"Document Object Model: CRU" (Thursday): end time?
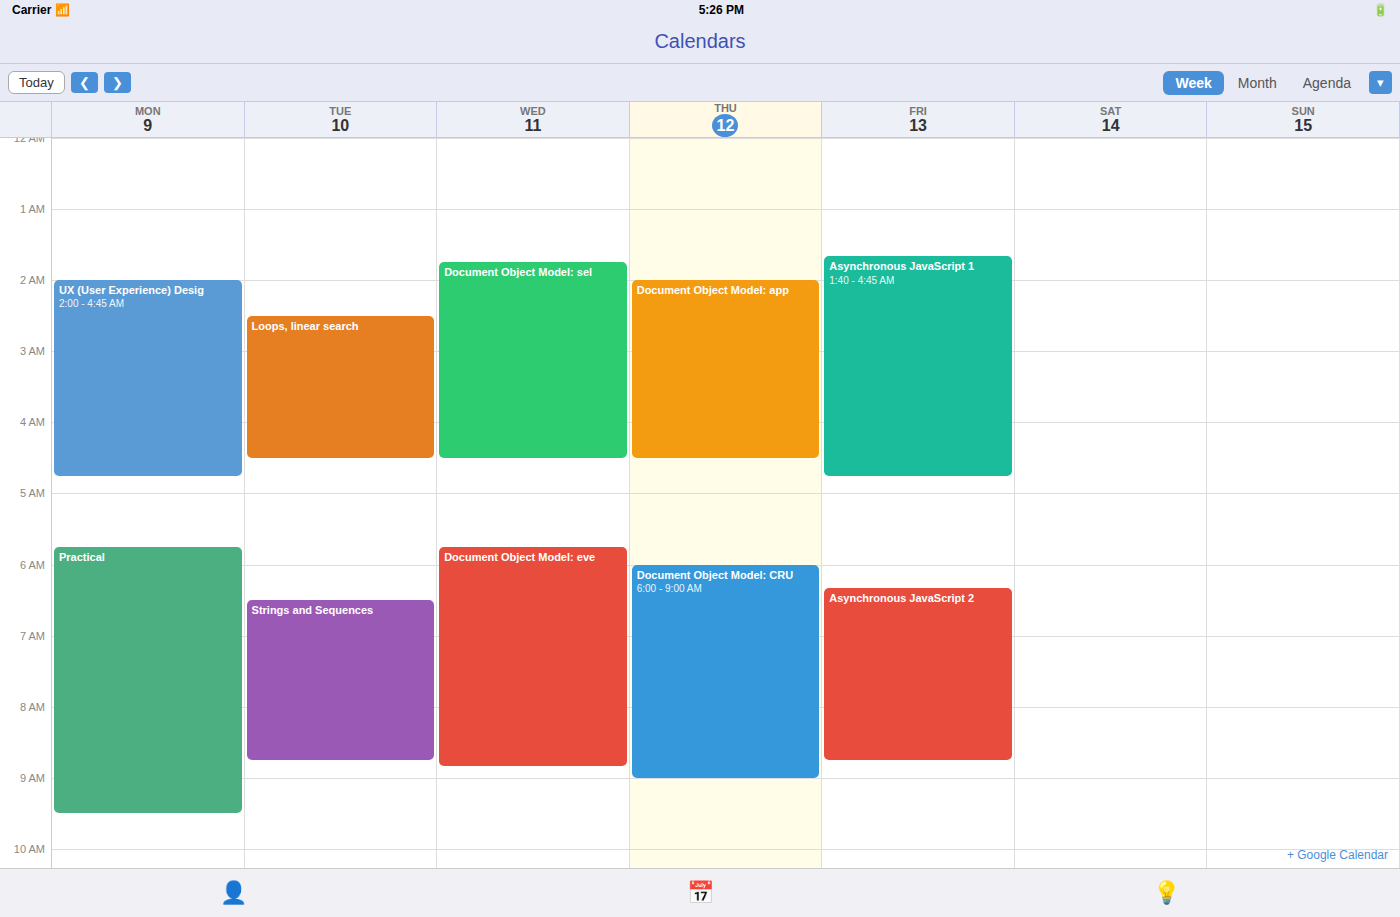
9:00 AM